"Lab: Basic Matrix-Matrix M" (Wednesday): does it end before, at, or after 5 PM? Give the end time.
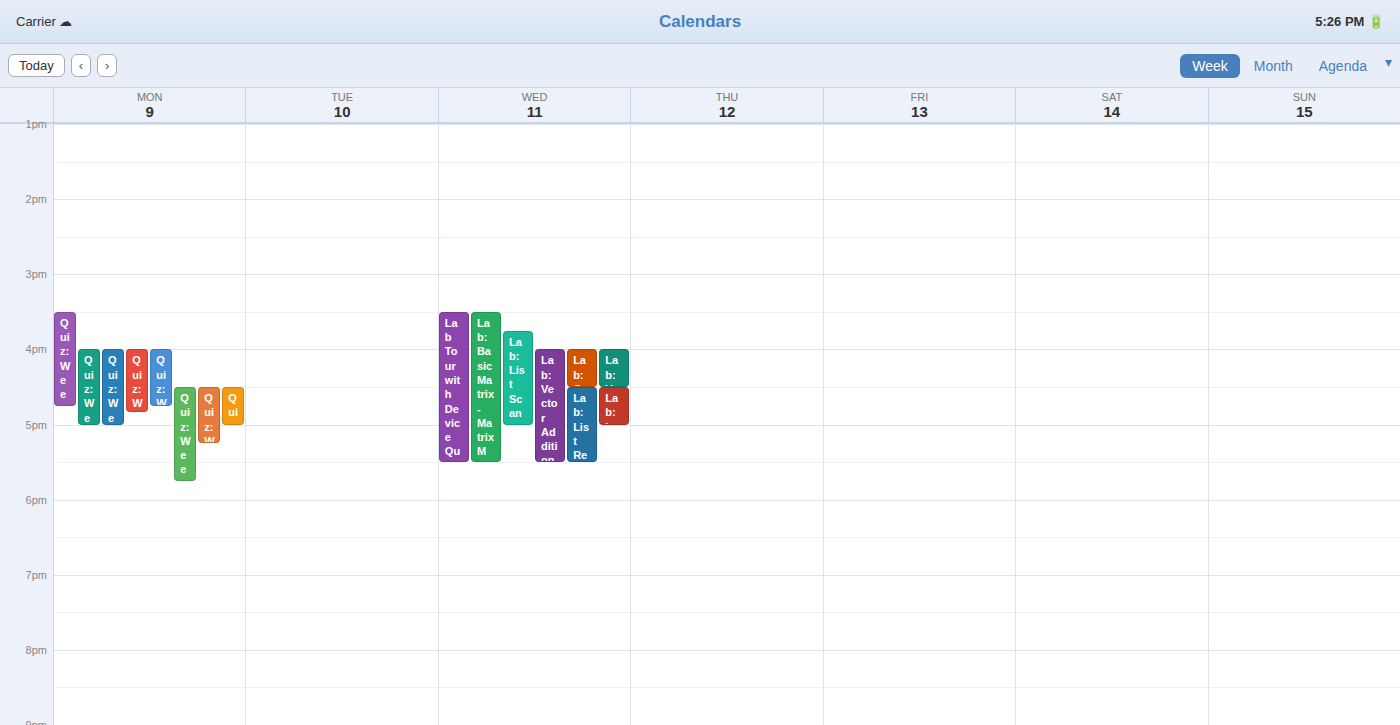
5:30 PM -- after 5 PM, 30 minutes below the 5 PM line.